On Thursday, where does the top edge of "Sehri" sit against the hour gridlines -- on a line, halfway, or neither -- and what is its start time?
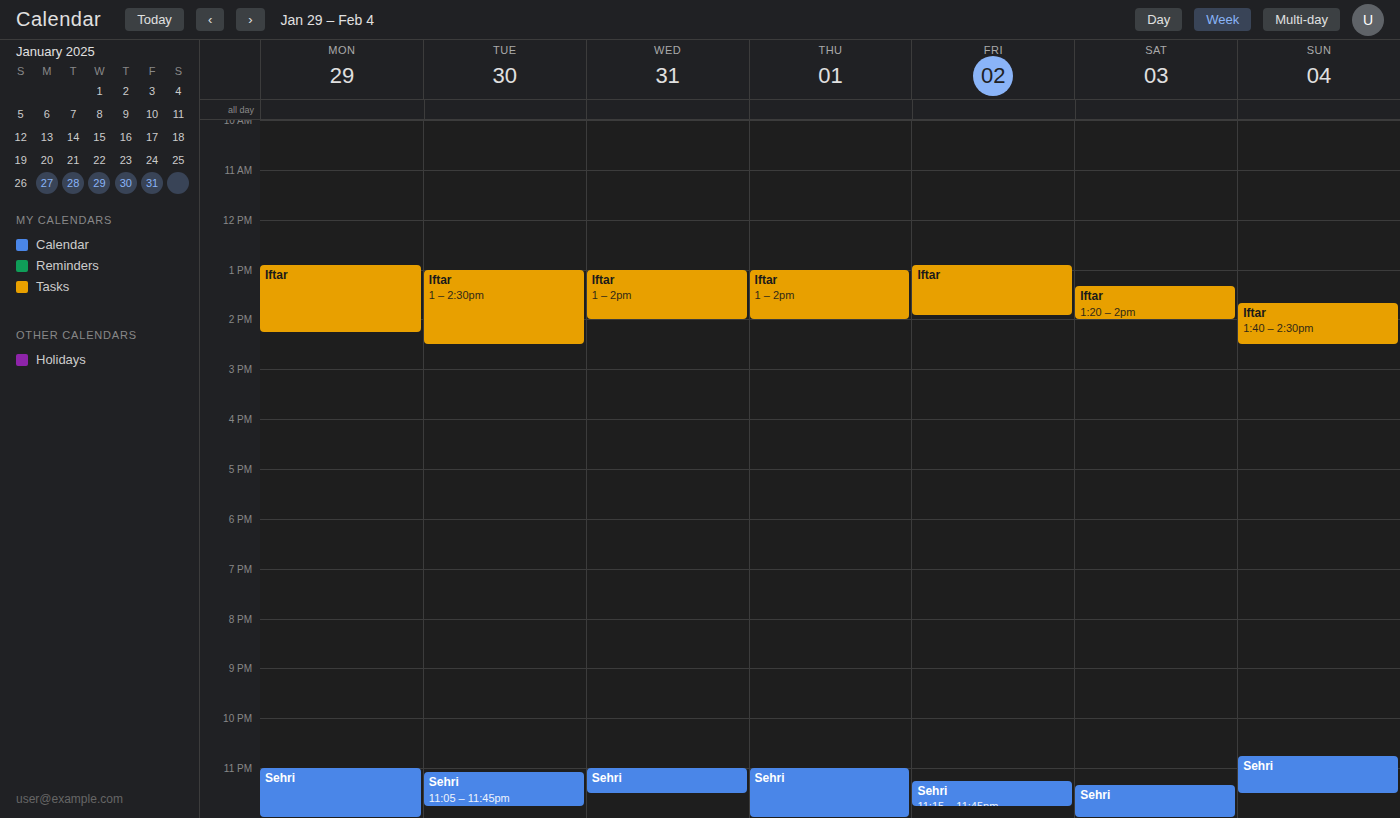
11:00 PM -- exactly on the 11 PM line.